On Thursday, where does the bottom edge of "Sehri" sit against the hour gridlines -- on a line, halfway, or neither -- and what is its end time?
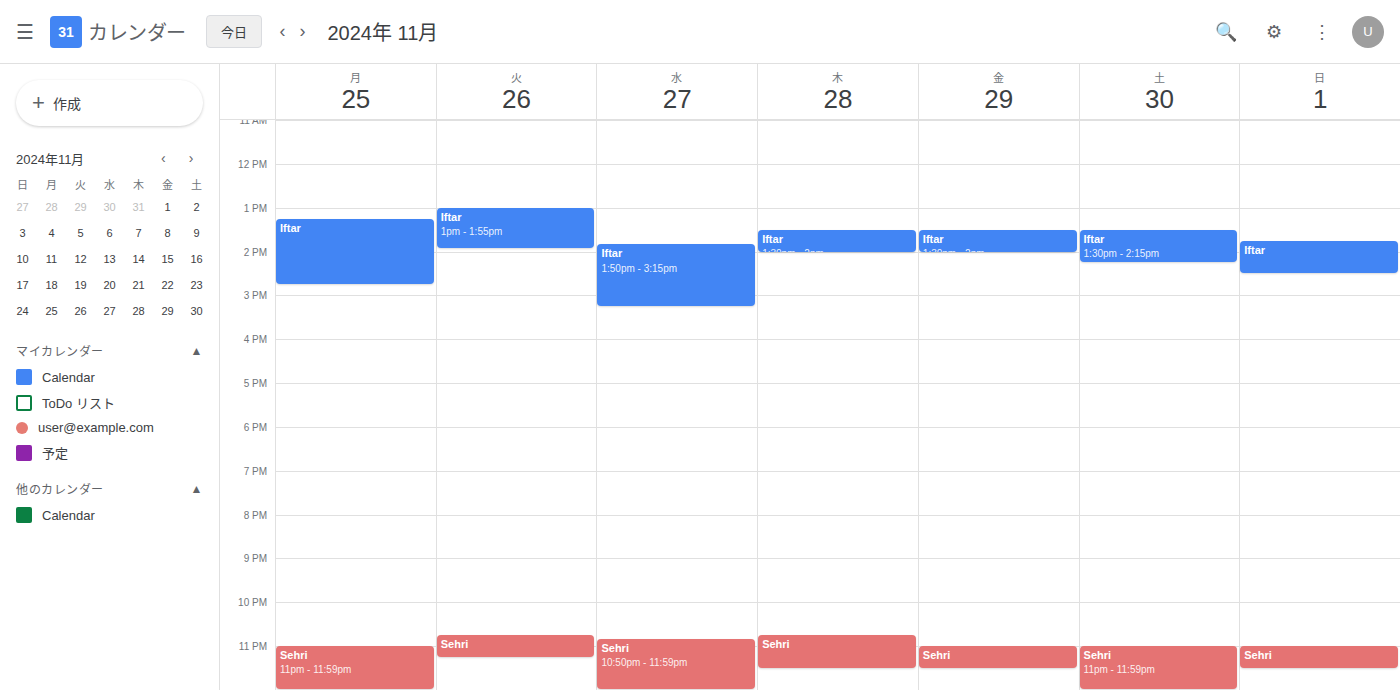
11:30 PM -- halfway between the 11 PM and 12 AM lines.